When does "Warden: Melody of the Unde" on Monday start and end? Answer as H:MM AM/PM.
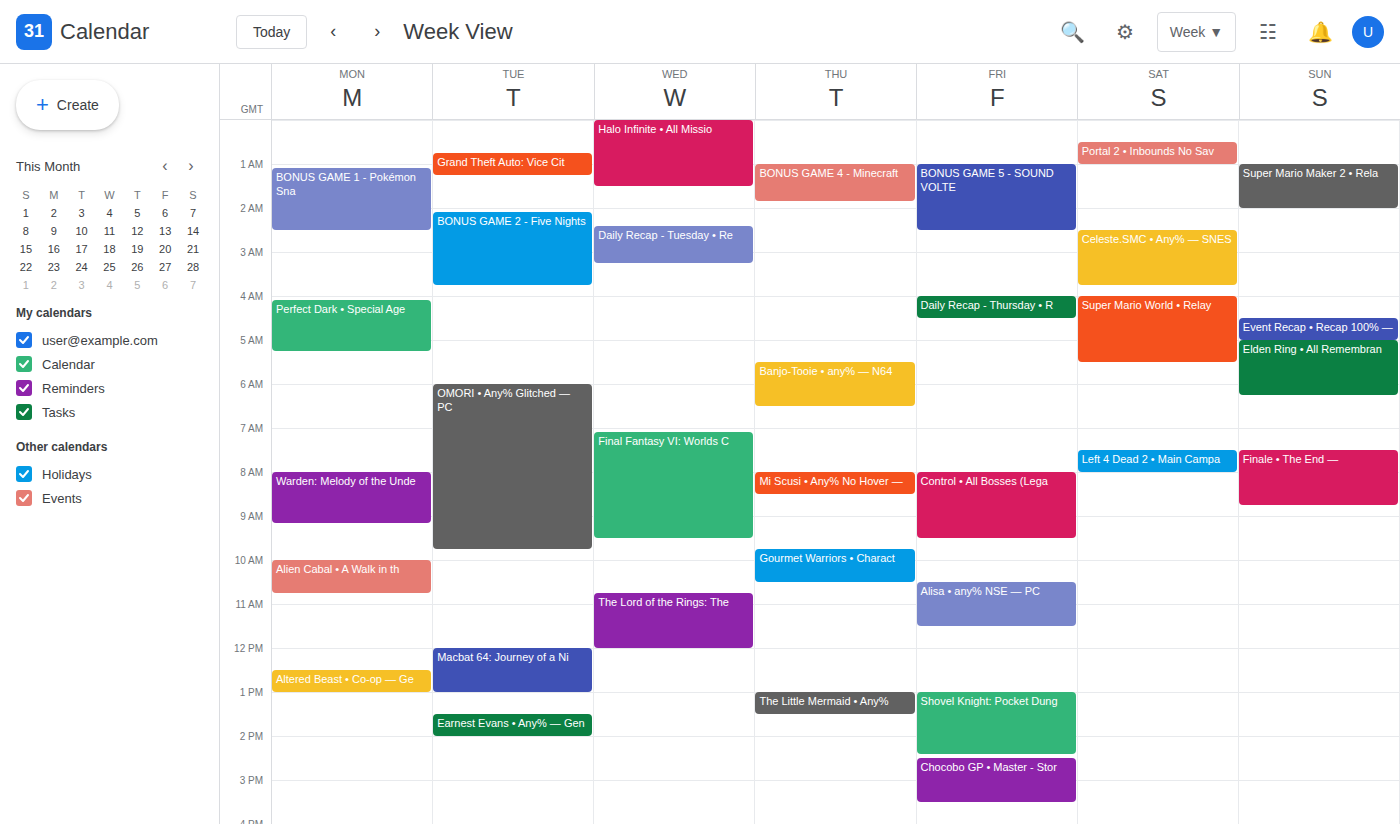
8:00 AM to 9:10 AM